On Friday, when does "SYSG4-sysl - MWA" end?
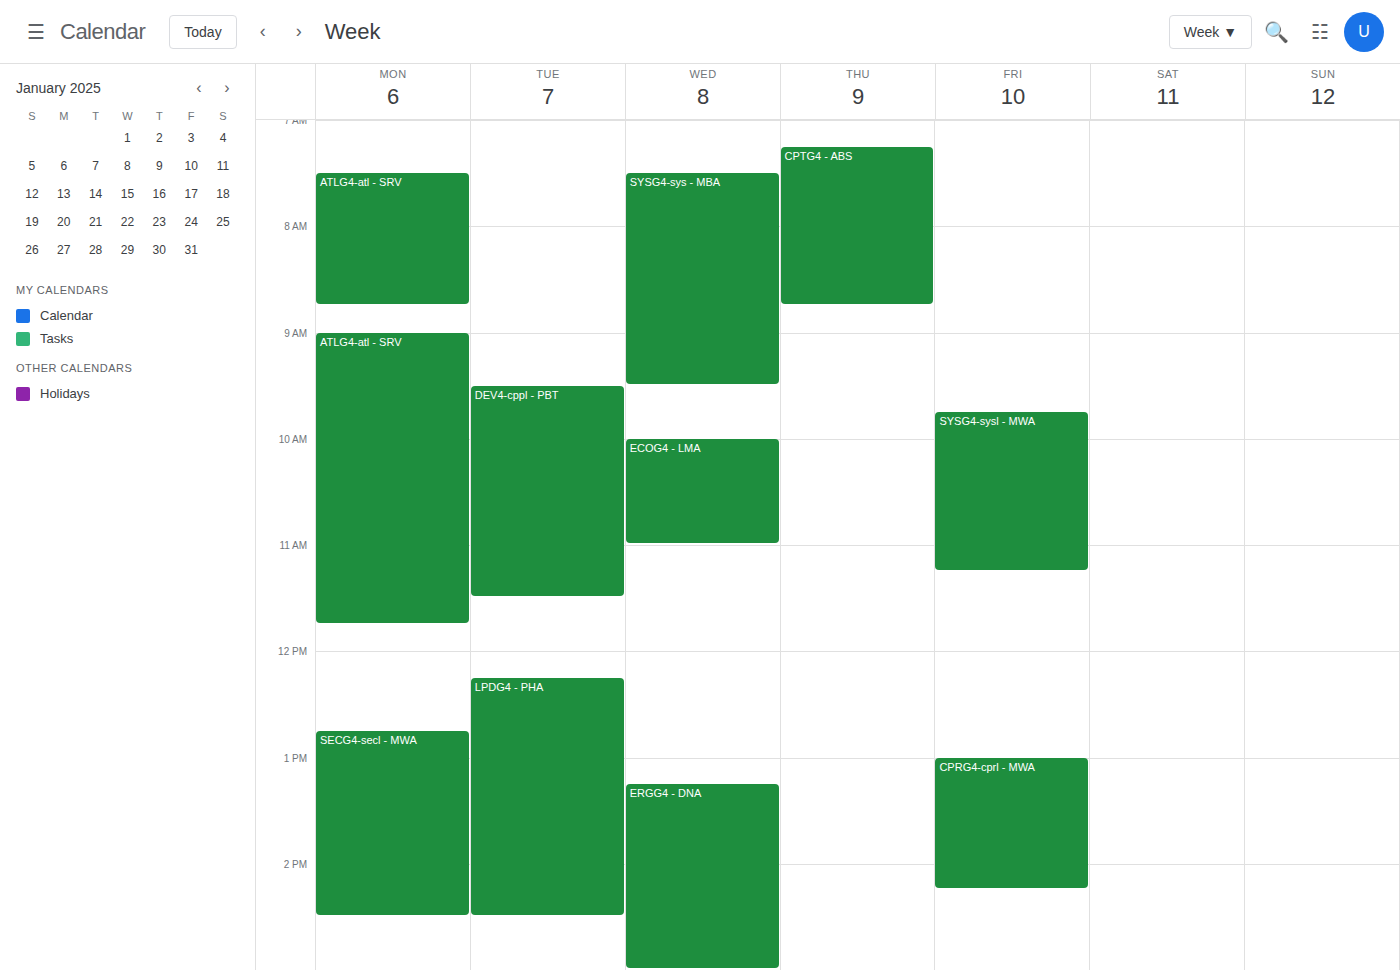
11:15 AM